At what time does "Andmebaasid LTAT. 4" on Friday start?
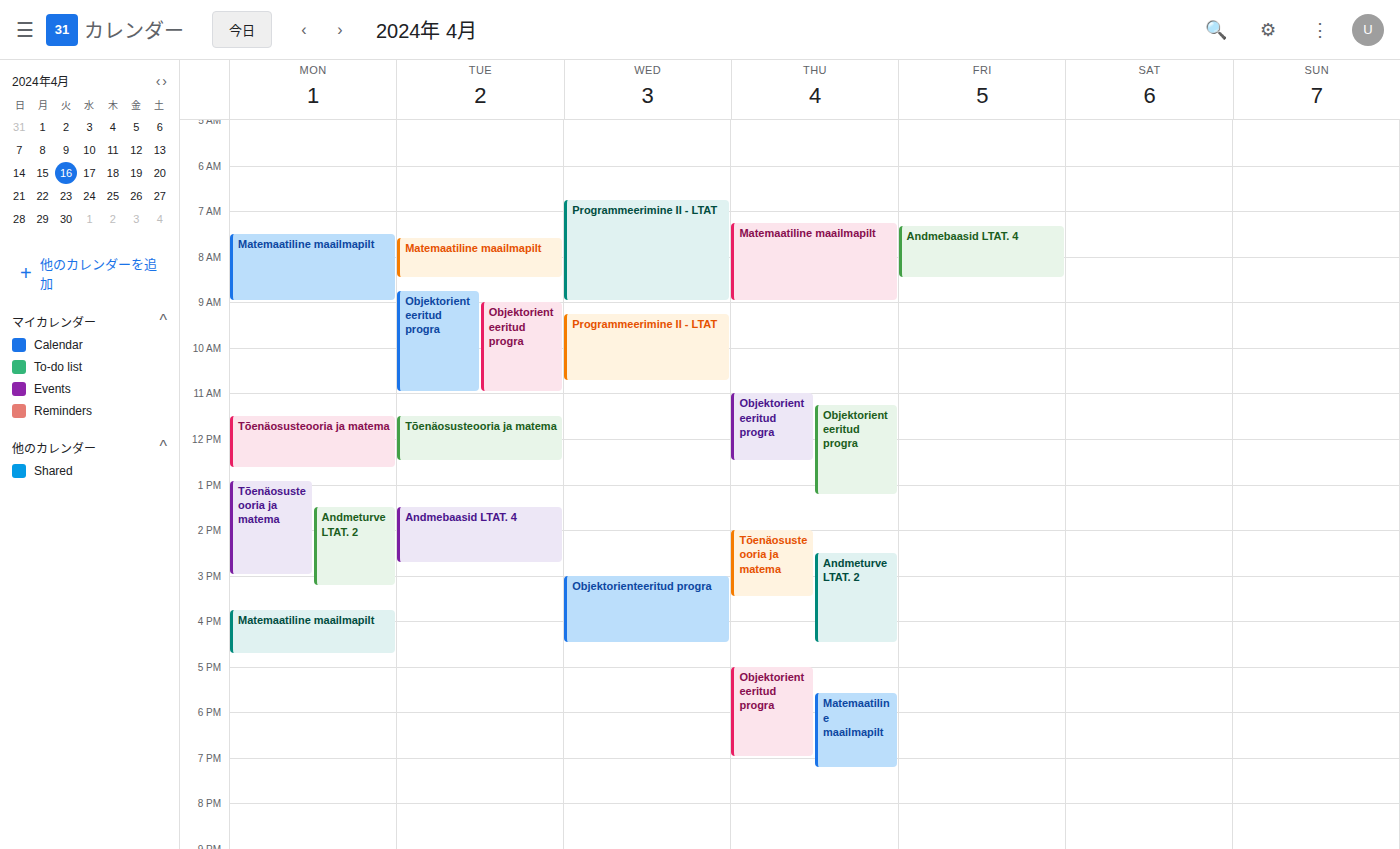
7:20 AM